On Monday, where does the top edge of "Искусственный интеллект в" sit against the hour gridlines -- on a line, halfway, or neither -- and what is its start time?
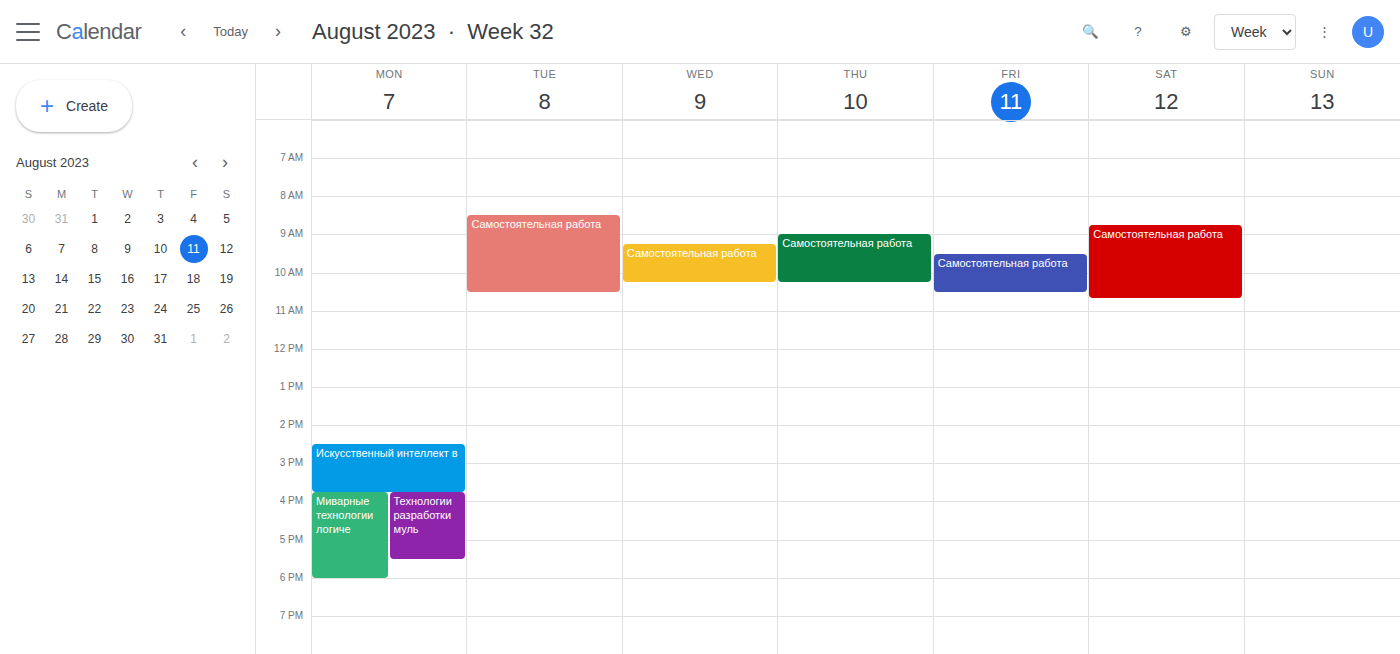
2:30 PM -- halfway between the 2 PM and 3 PM lines.